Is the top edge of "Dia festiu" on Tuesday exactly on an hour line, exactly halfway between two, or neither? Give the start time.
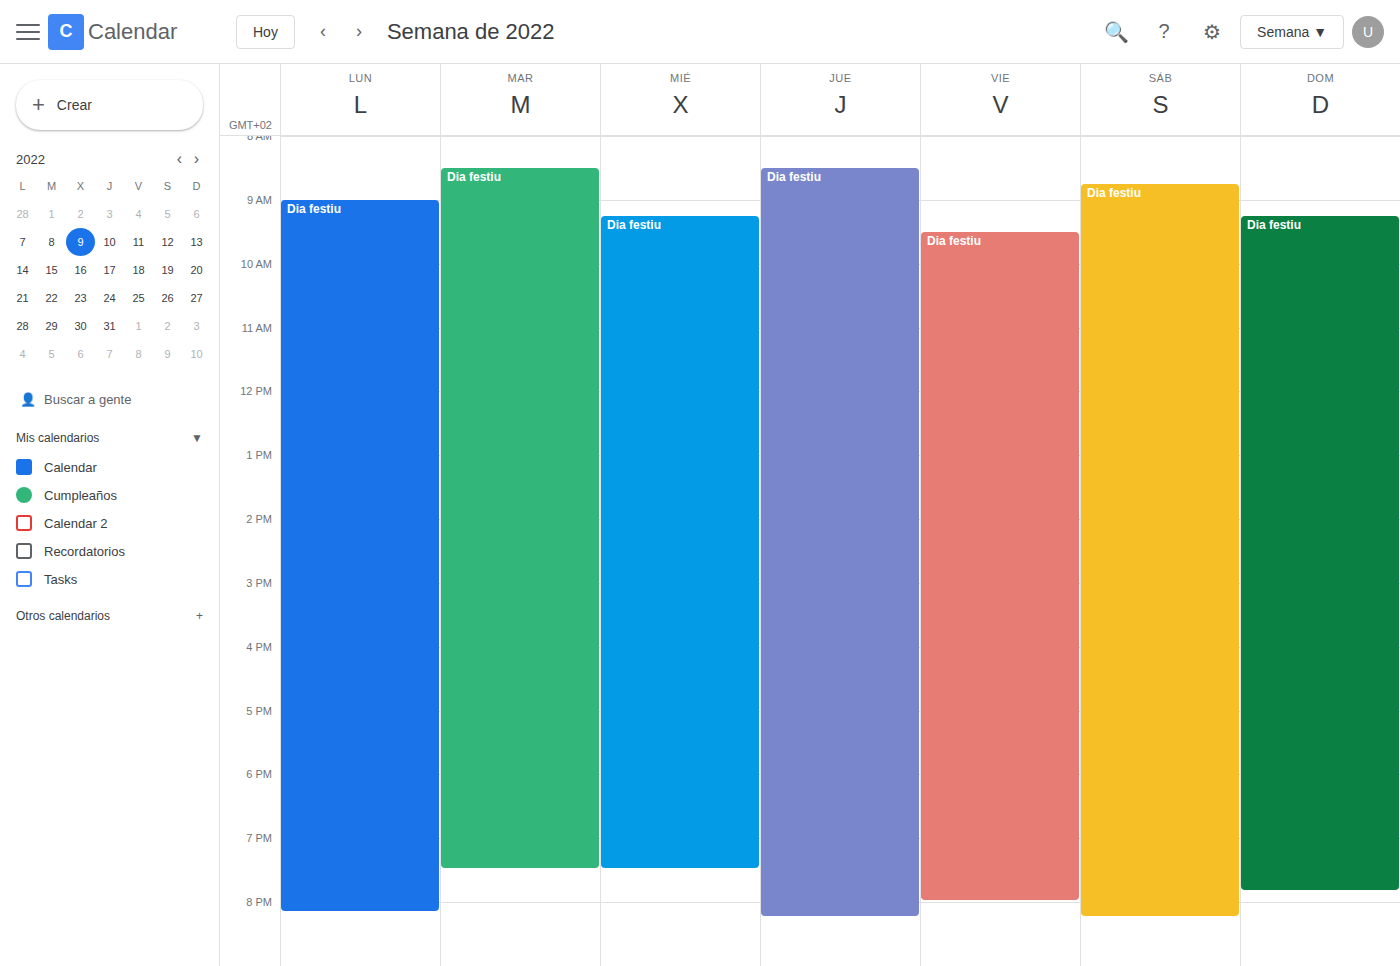
8:30 AM -- halfway between the 8 AM and 9 AM lines.